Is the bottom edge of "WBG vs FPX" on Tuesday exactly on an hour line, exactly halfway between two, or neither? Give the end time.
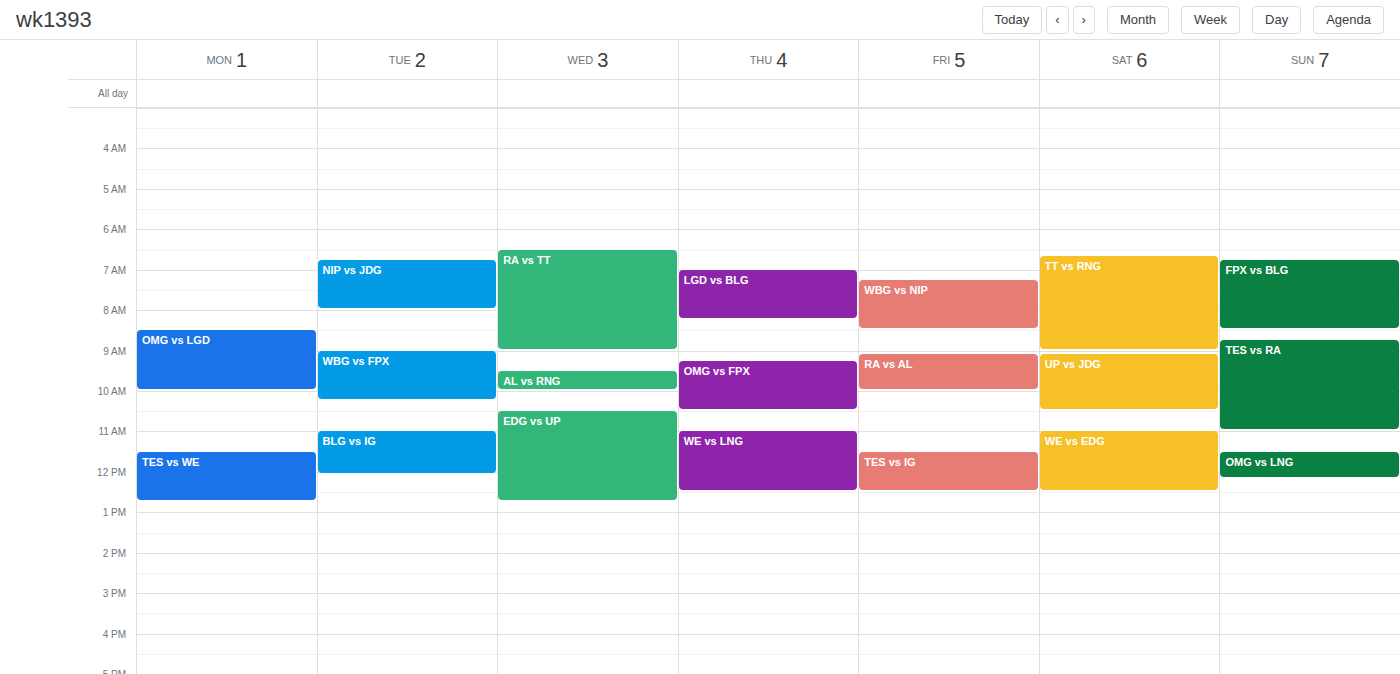
10:15 AM -- neither: a quarter of the way from the 10 AM line to the 11 AM line.